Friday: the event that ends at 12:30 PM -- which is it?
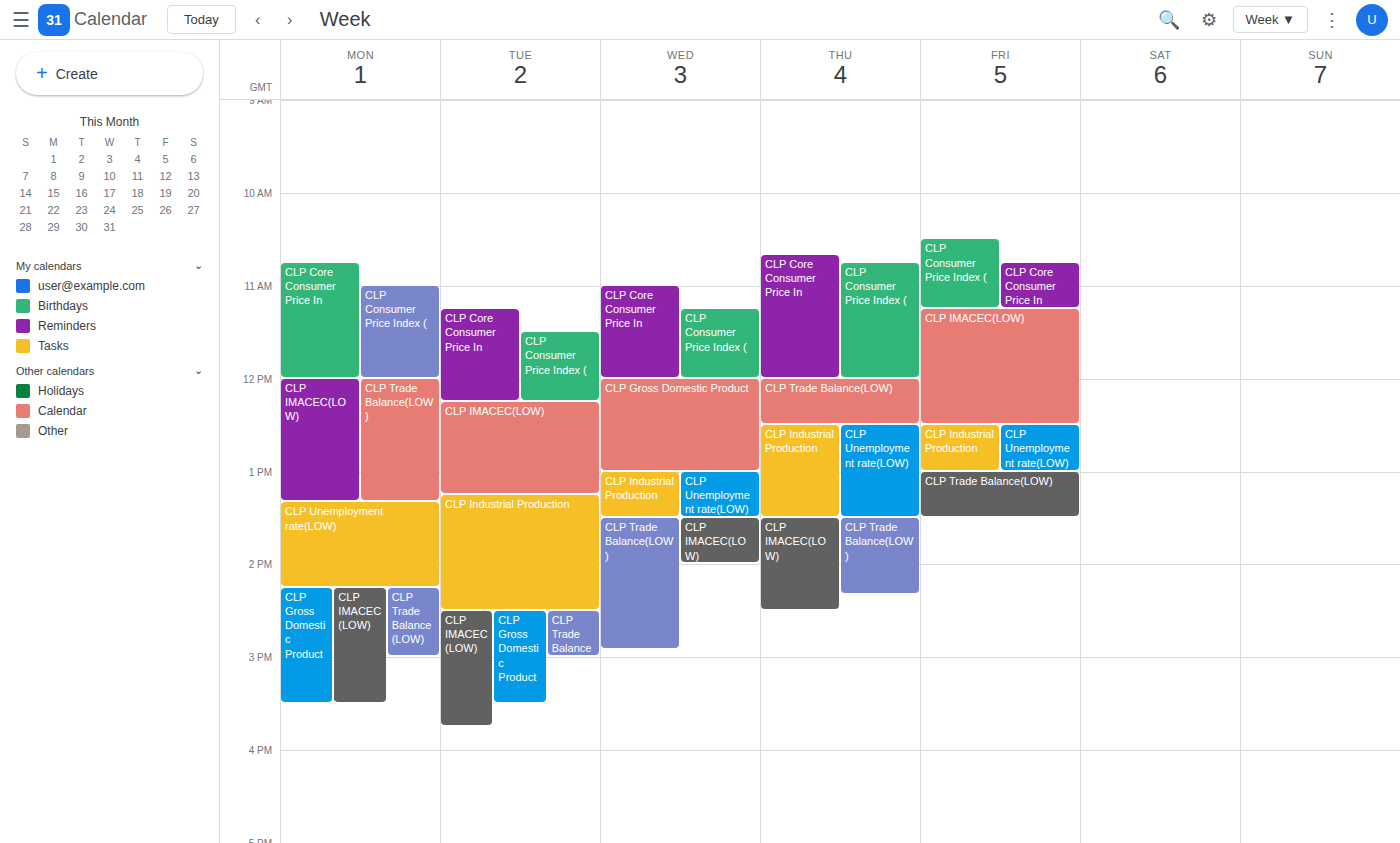
"CLP IMACEC(LOW)"